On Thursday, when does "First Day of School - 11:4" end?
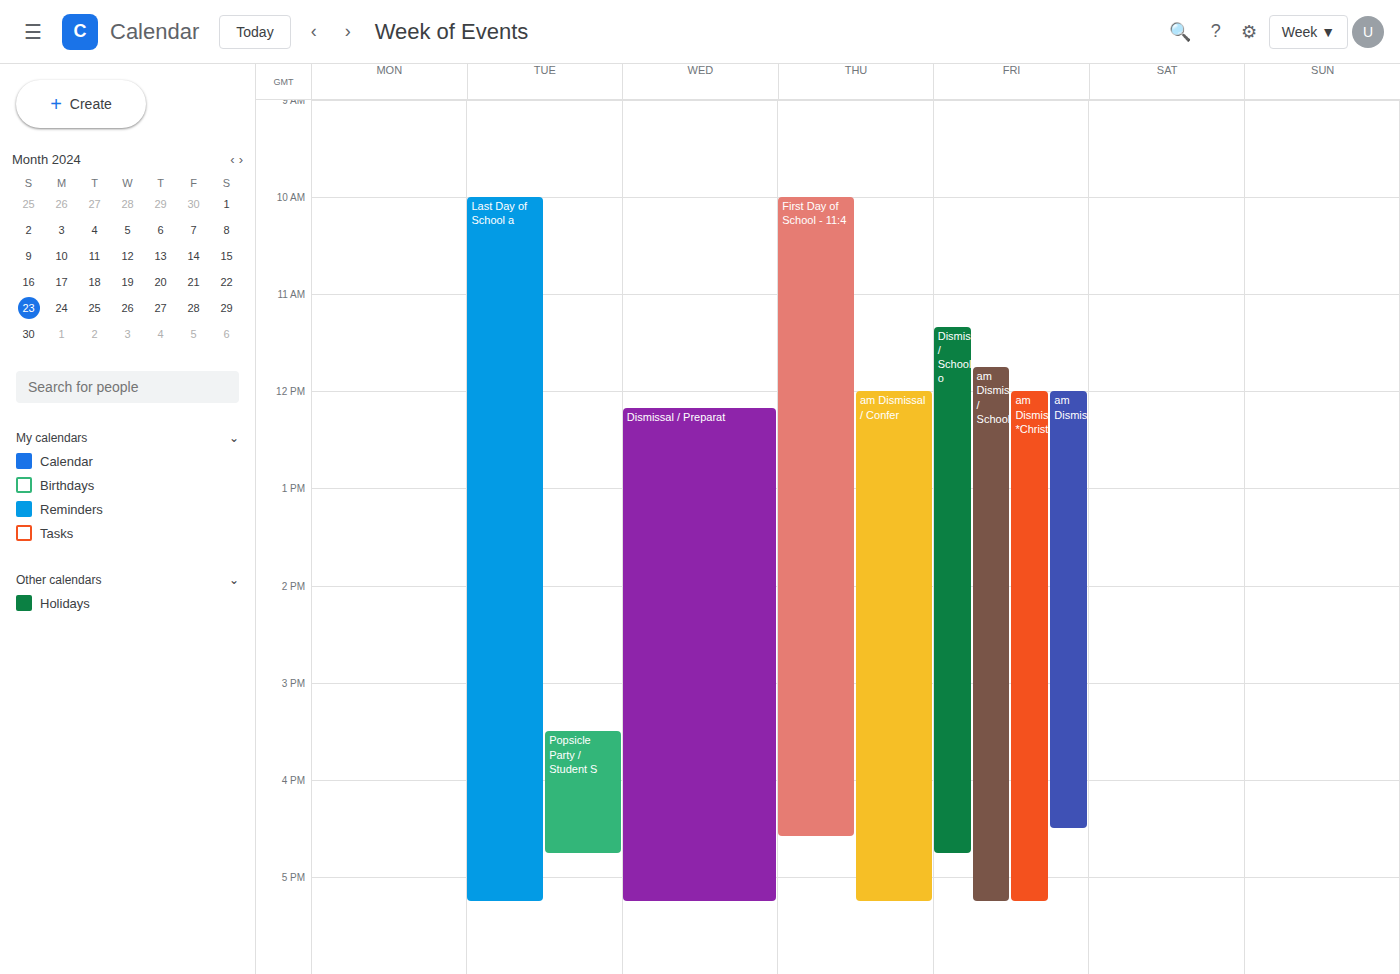
16:35